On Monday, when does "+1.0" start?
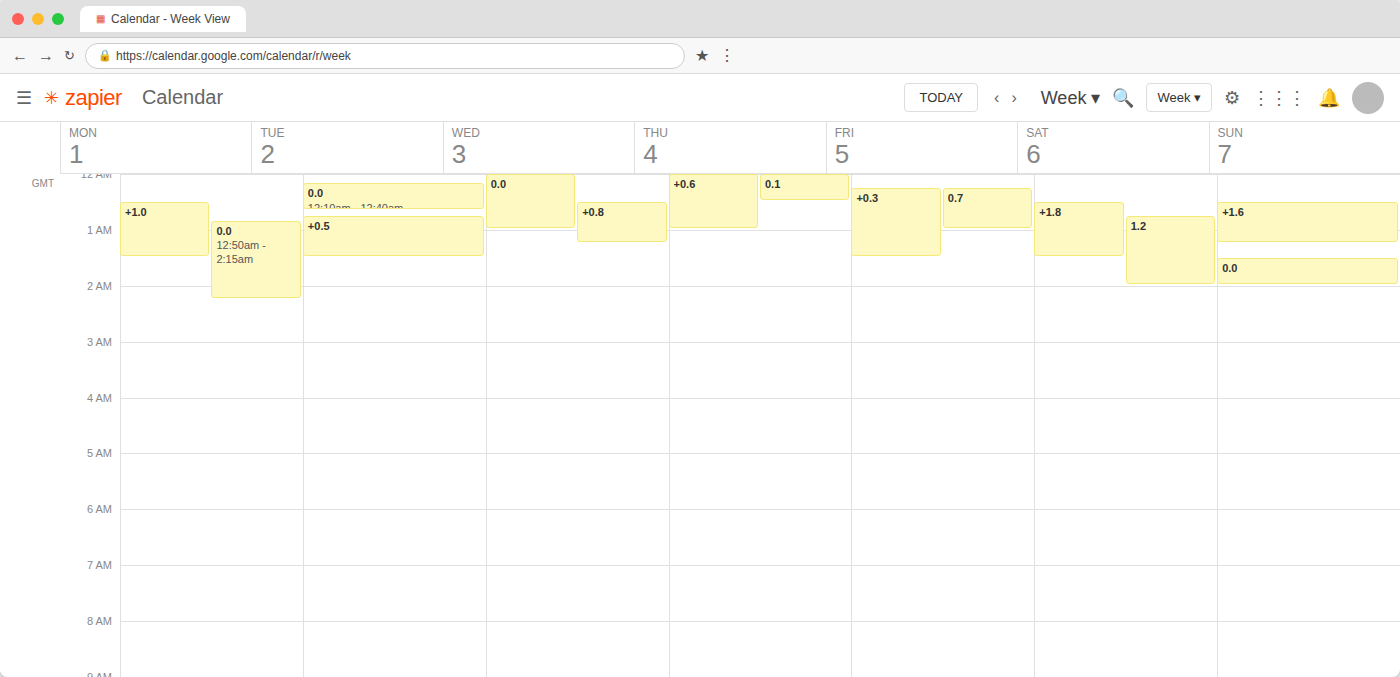
12:30 AM